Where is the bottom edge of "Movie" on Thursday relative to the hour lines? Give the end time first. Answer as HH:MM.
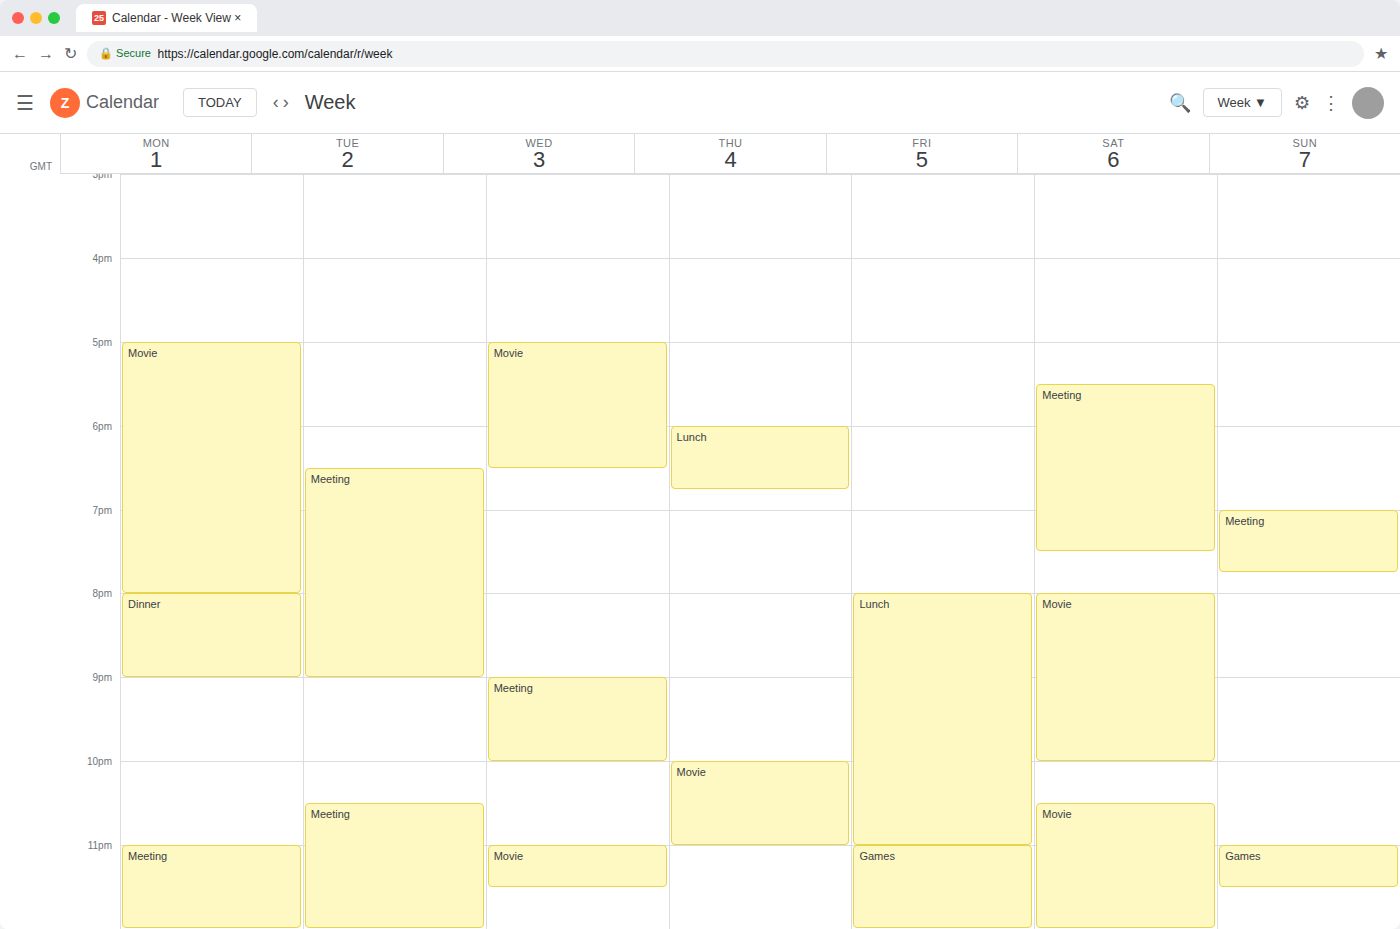
23:00 -- exactly on the 23:00 line.